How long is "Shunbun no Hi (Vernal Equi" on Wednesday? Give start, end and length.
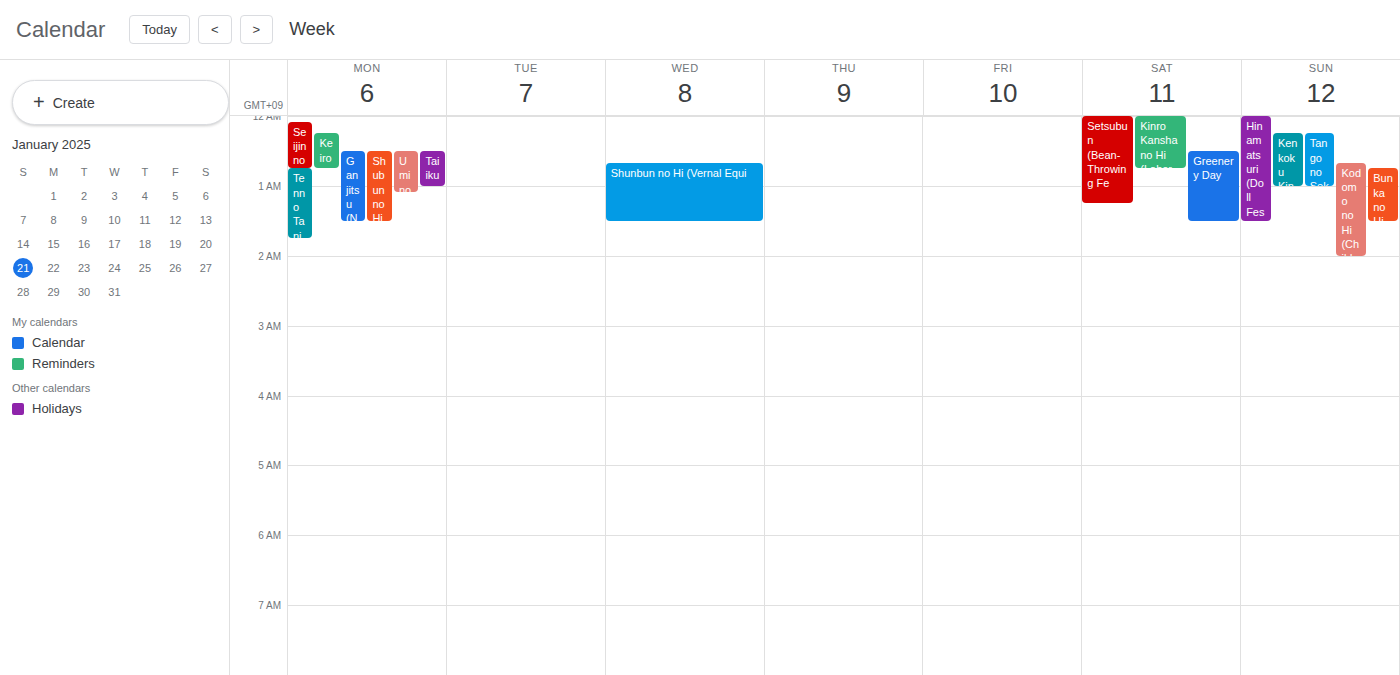
12:40 AM to 1:30 AM, 50 minutes